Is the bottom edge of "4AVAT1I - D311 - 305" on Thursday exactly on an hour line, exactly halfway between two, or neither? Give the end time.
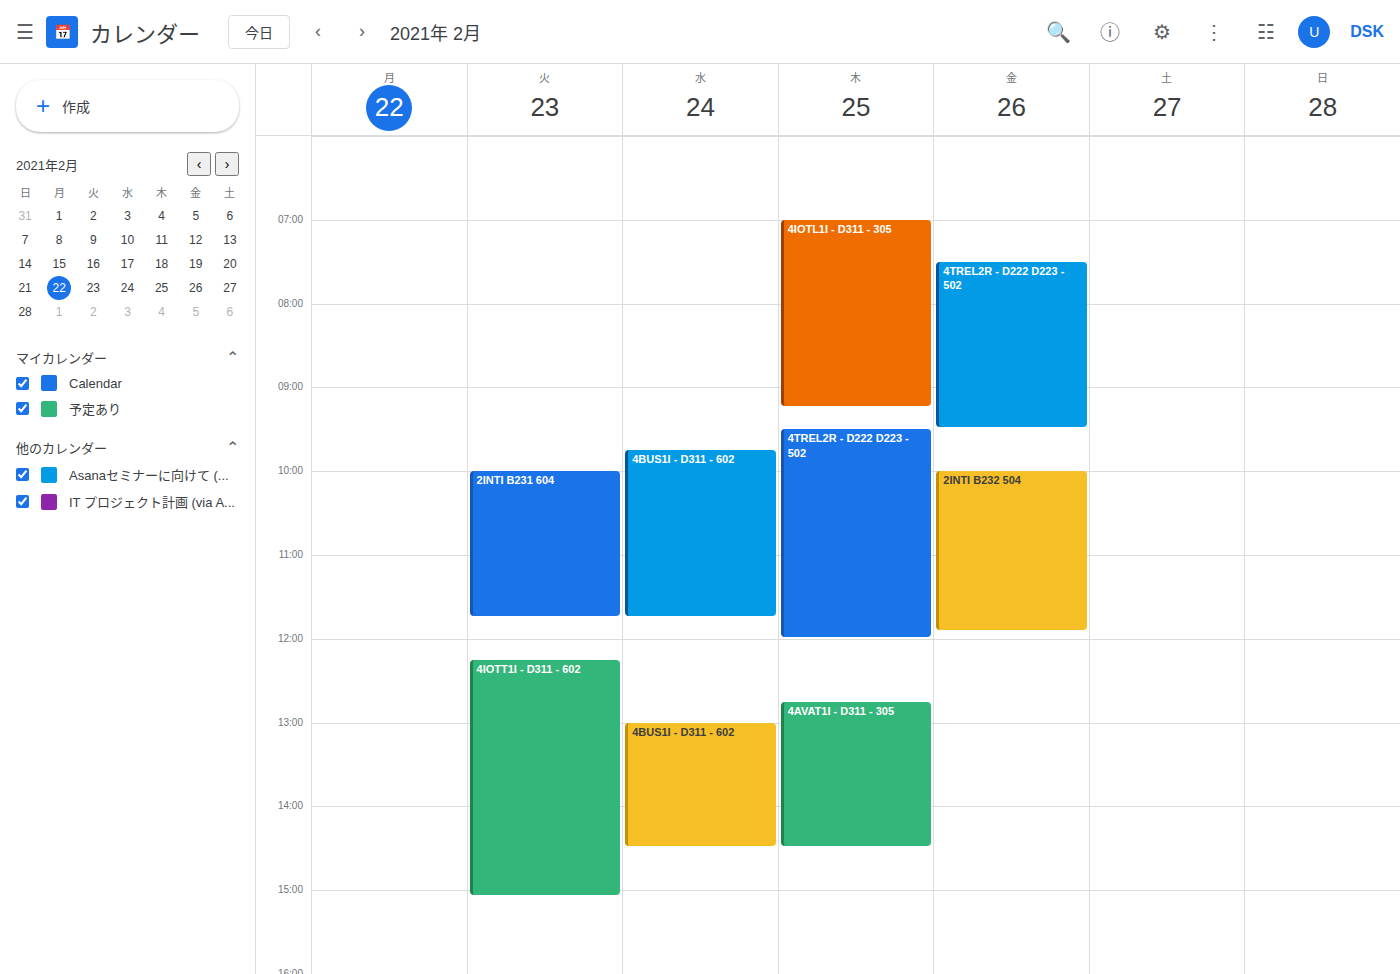
2:30 PM -- halfway between the 2 PM and 3 PM lines.